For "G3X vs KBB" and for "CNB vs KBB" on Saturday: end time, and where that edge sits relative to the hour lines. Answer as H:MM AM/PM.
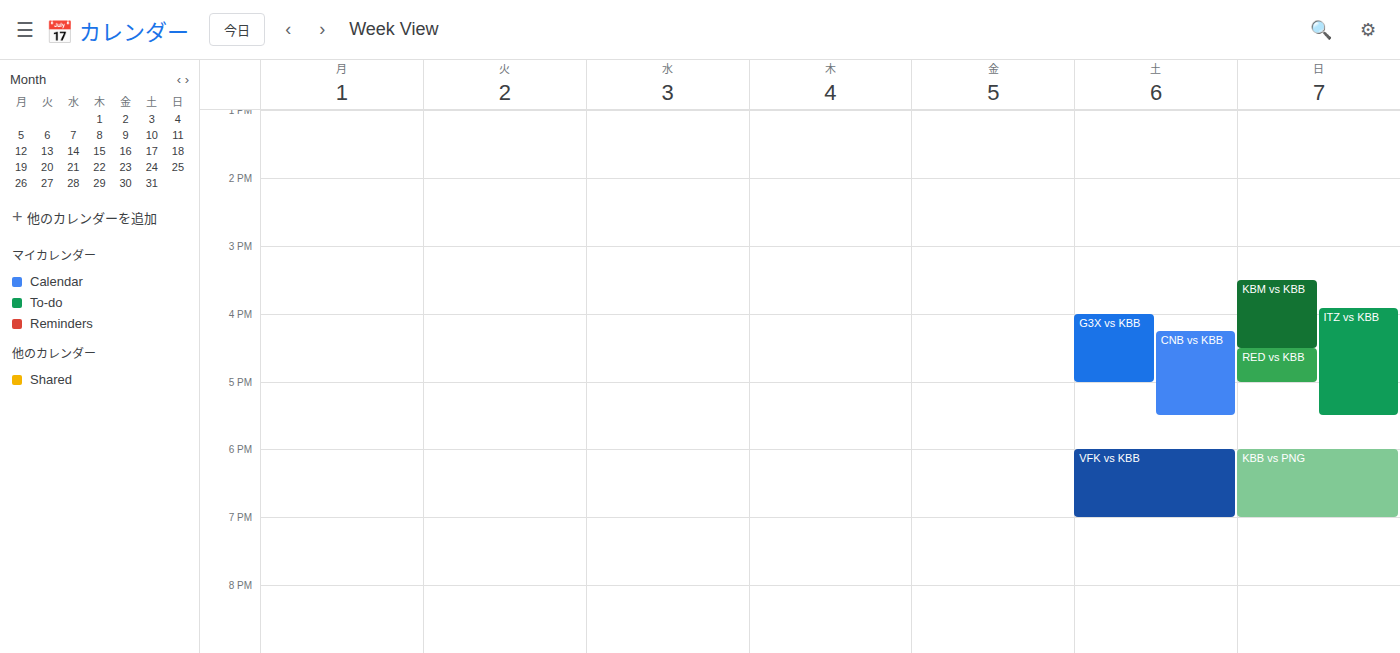
"G3X vs KBB": 5:00 PM, exactly on the 5 PM line. "CNB vs KBB": 5:30 PM, halfway between the 5 PM and 6 PM lines.